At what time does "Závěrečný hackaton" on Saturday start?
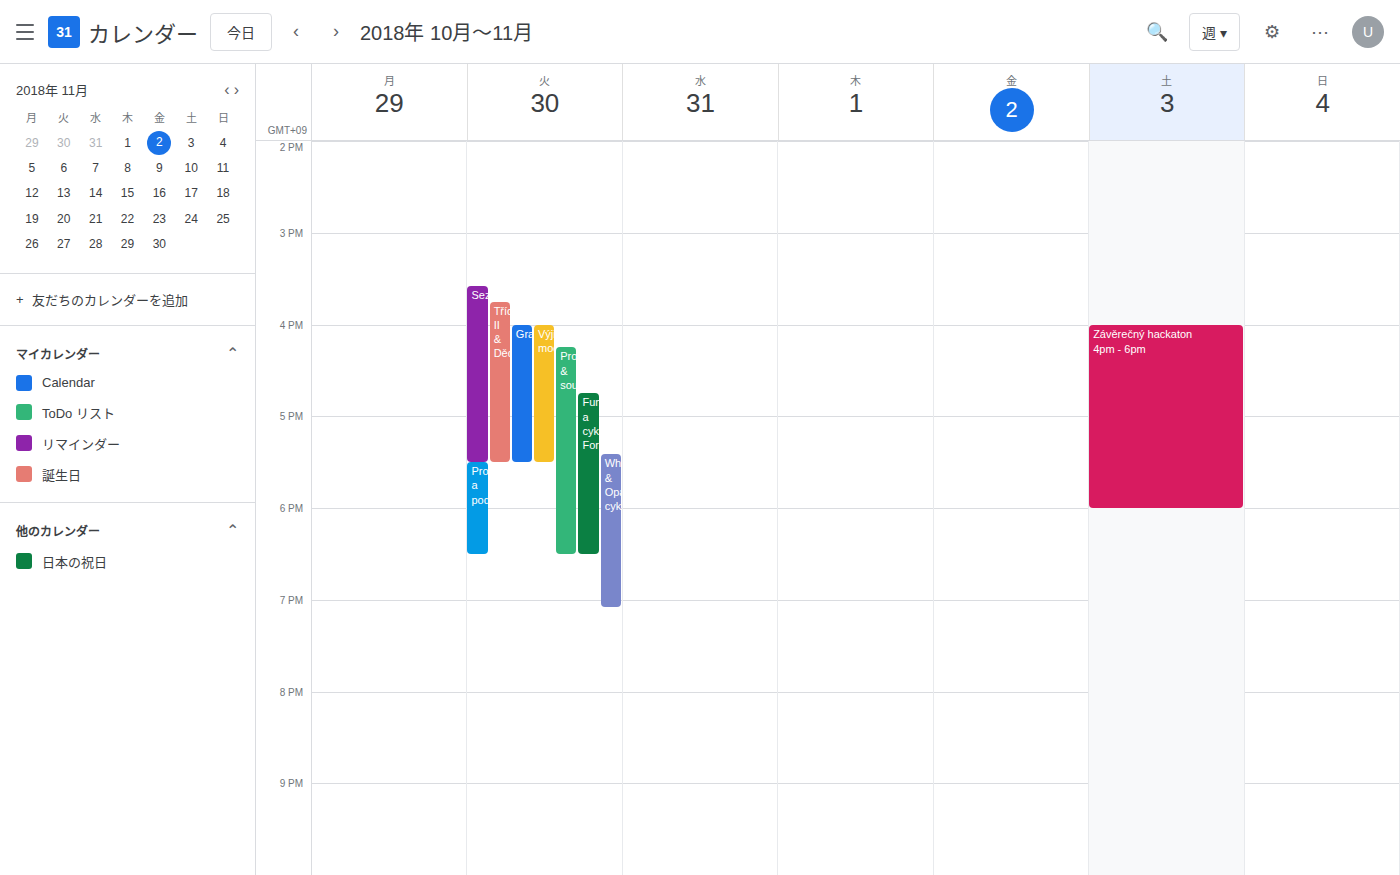
4:00 PM